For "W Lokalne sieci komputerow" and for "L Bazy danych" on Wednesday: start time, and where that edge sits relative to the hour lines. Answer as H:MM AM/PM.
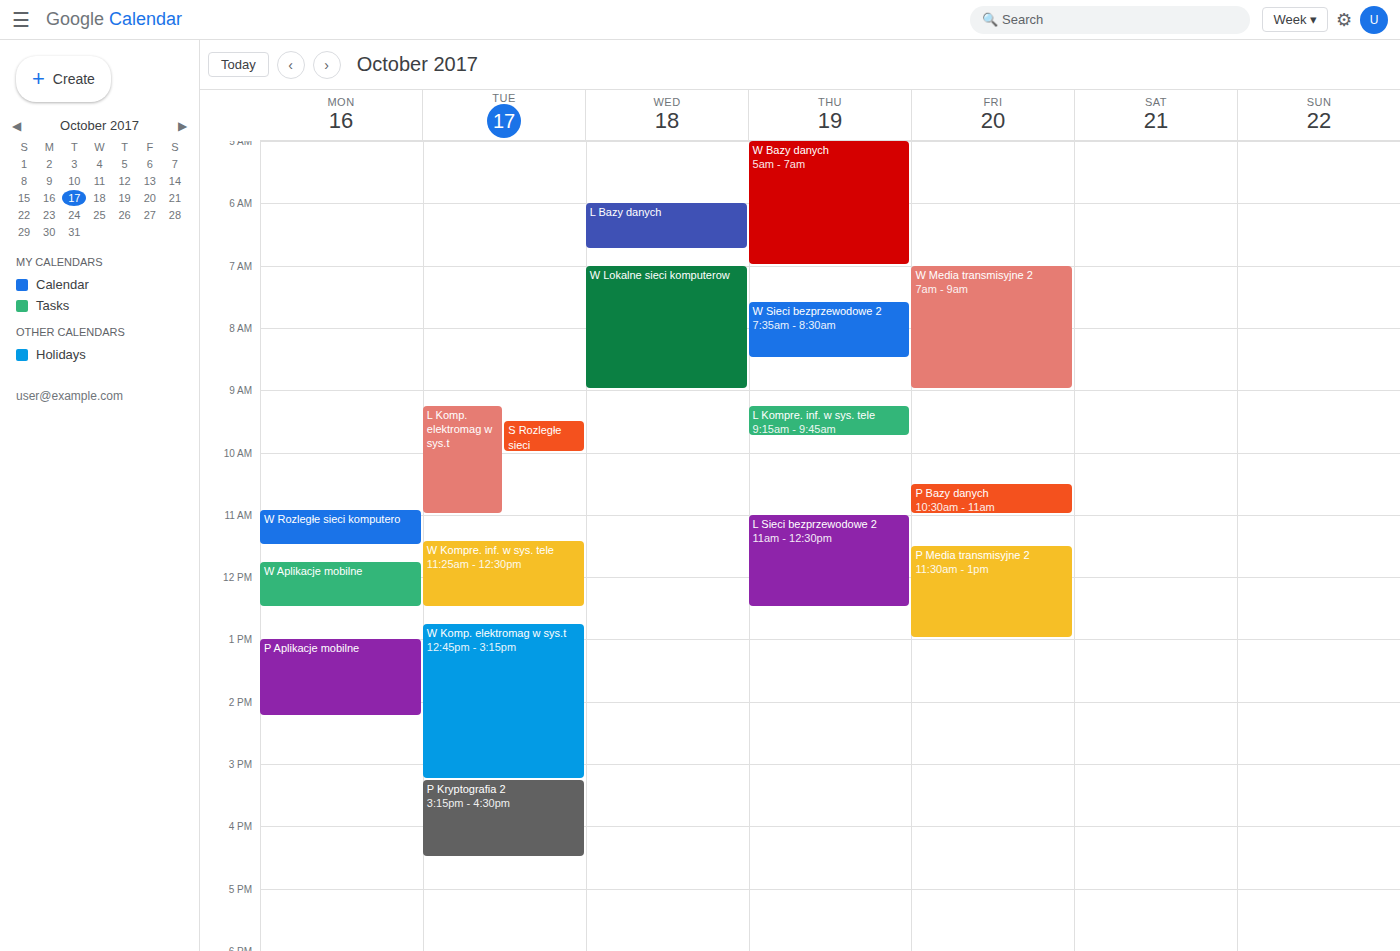
"W Lokalne sieci komputerow": 7:00 AM, exactly on the 7 AM line. "L Bazy danych": 6:00 AM, exactly on the 6 AM line.